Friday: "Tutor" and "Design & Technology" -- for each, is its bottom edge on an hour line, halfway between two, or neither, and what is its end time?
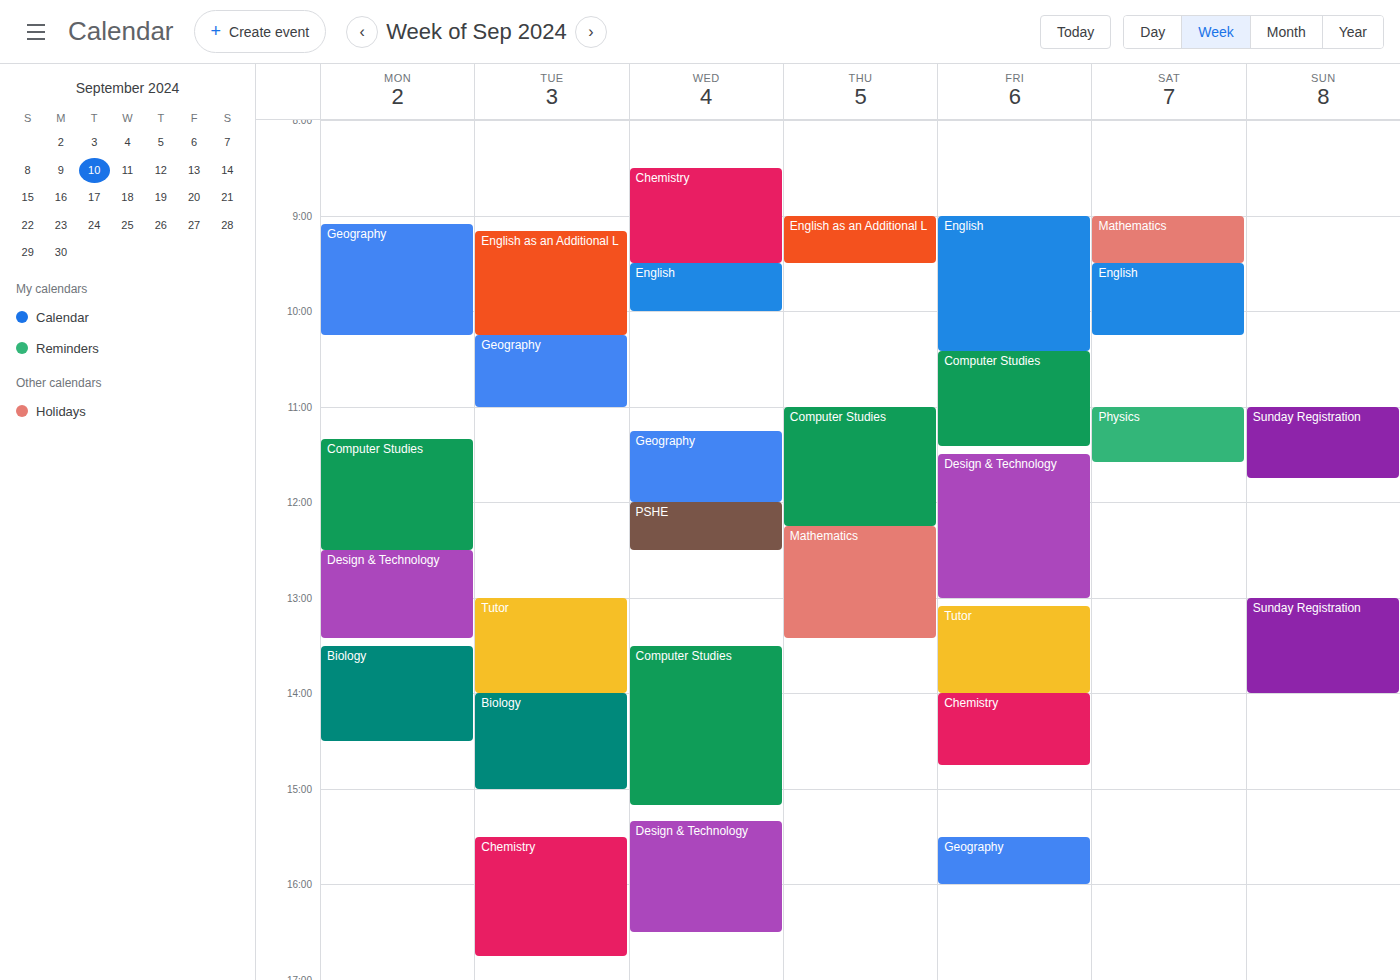
"Tutor": 2:00 PM, exactly on the 2 PM line. "Design & Technology": 1:00 PM, exactly on the 1 PM line.